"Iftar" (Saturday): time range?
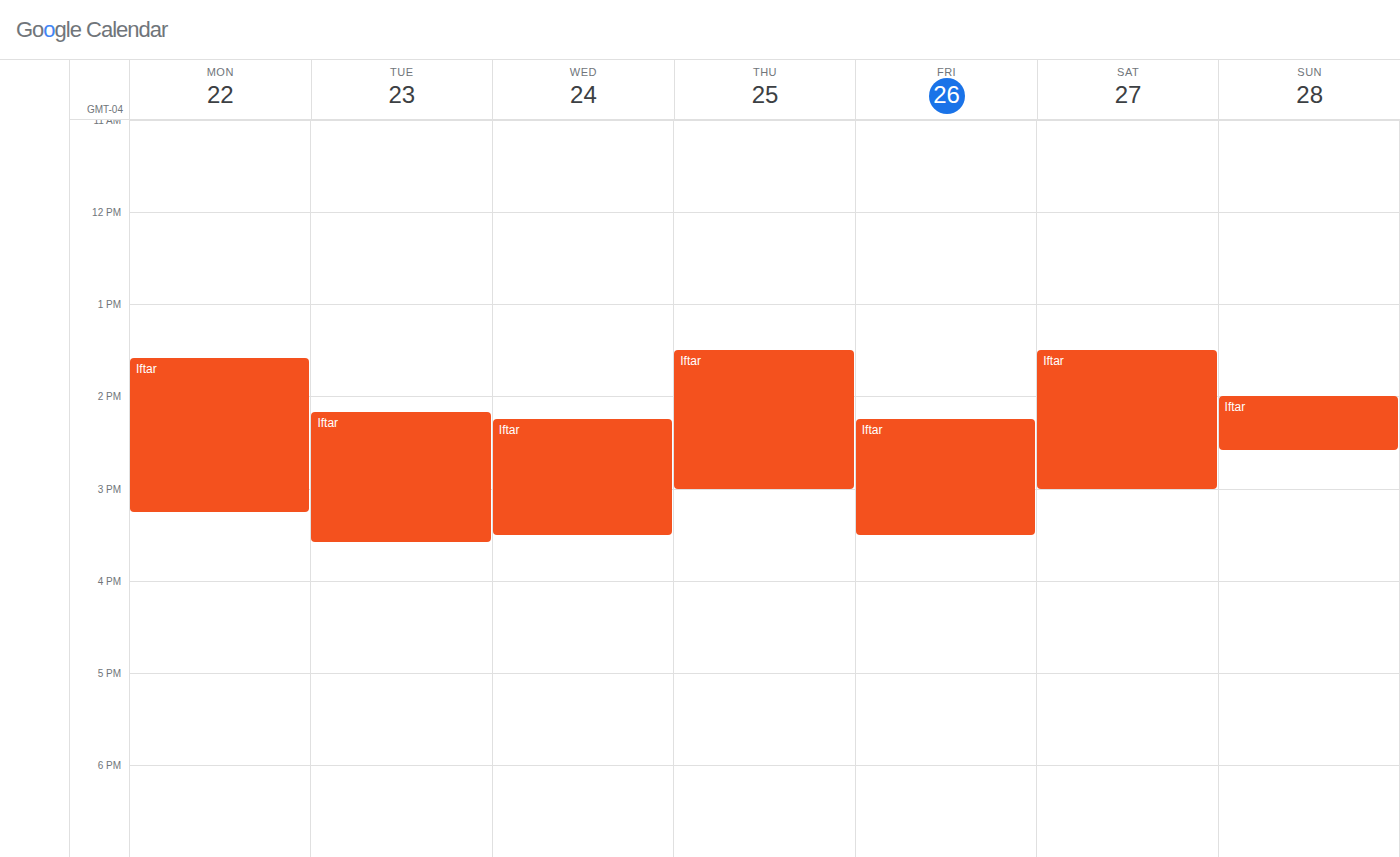
1:30 PM to 3:00 PM